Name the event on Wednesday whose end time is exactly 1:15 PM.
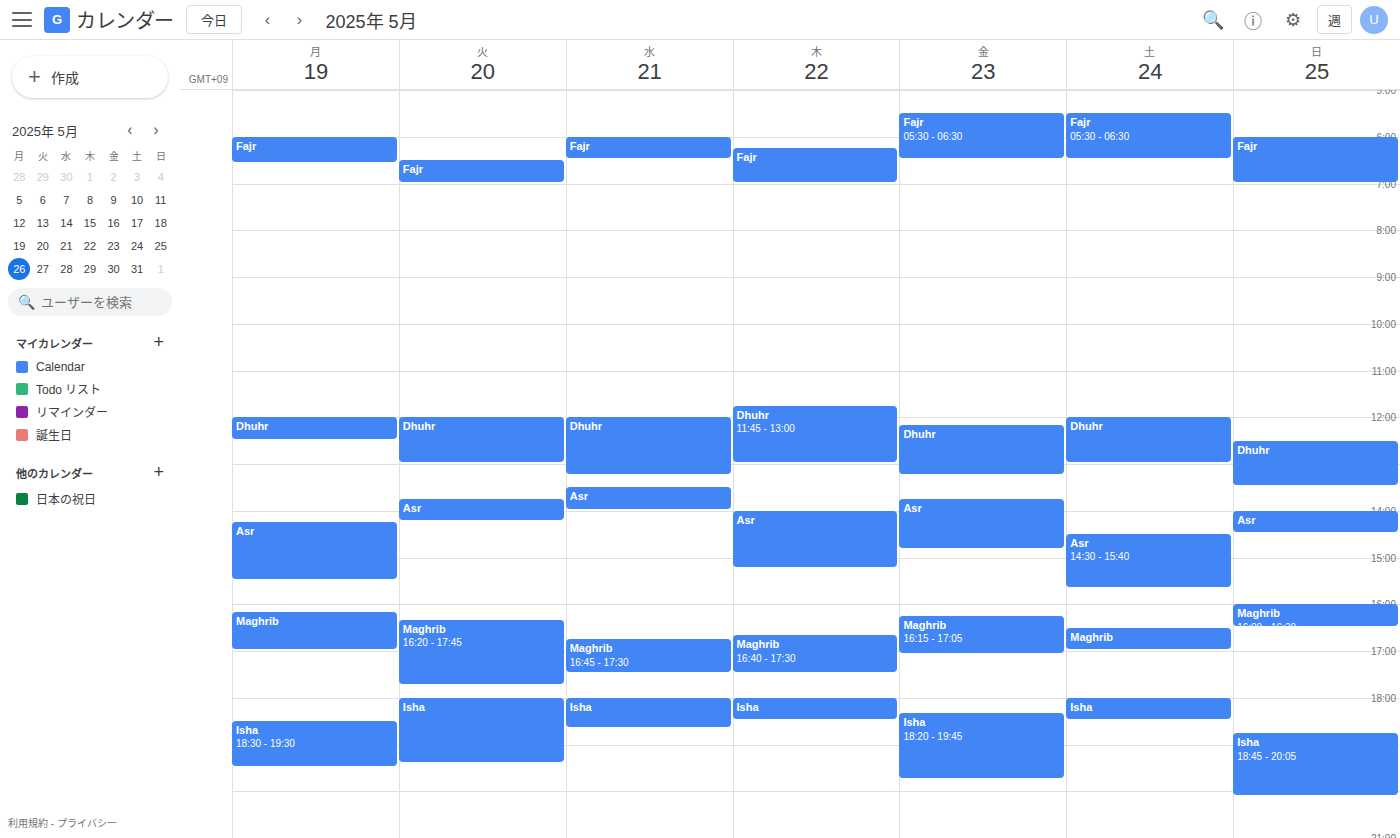
"Dhuhr"